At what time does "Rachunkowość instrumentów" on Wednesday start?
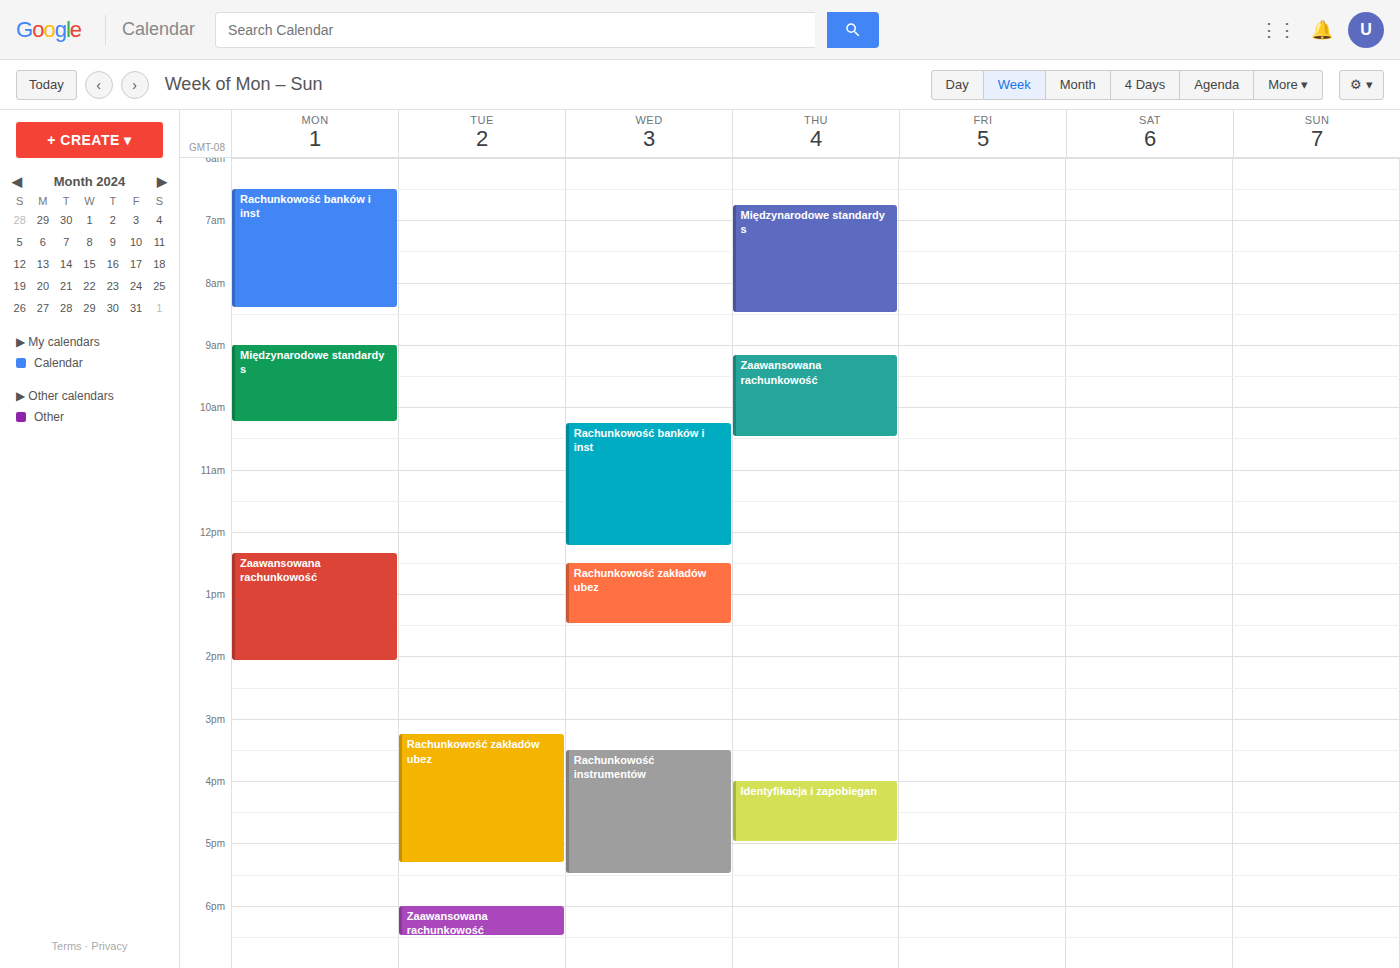
3:30 PM